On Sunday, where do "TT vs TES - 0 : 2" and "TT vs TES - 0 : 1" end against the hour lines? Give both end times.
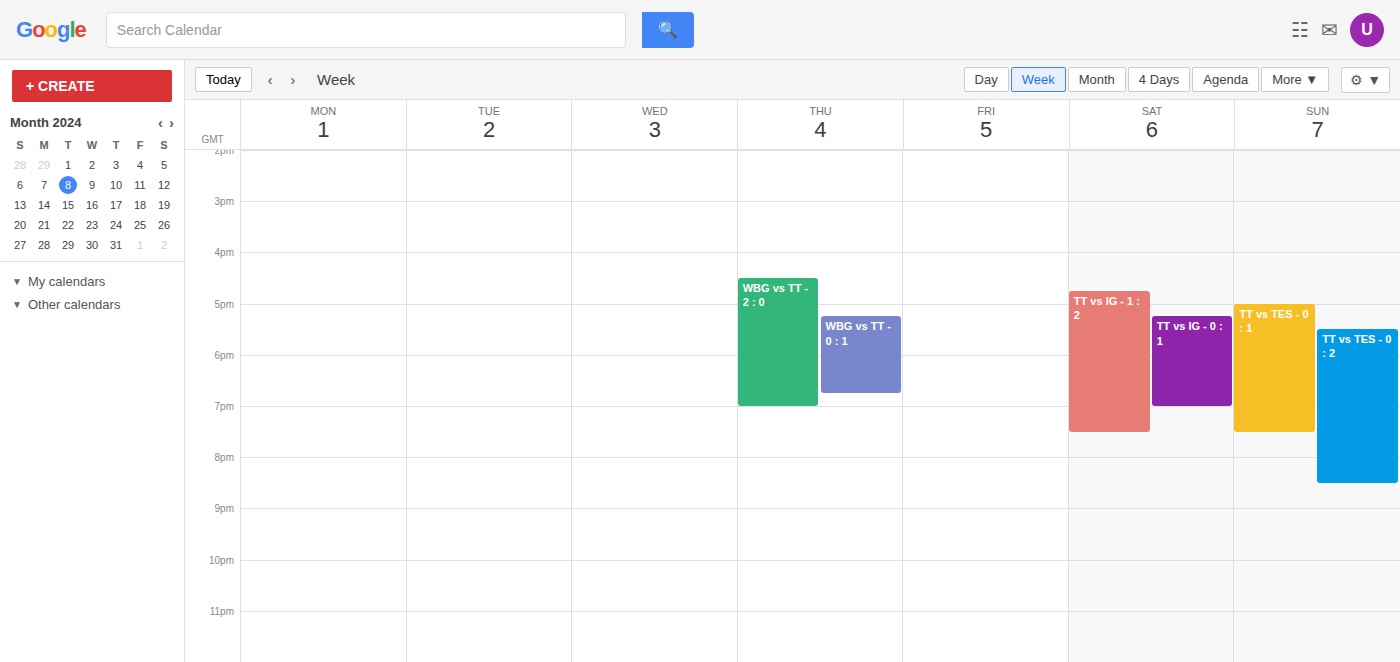
"TT vs TES - 0 : 2": 8:30 PM, halfway between the 8 PM and 9 PM lines. "TT vs TES - 0 : 1": 7:30 PM, halfway between the 7 PM and 8 PM lines.